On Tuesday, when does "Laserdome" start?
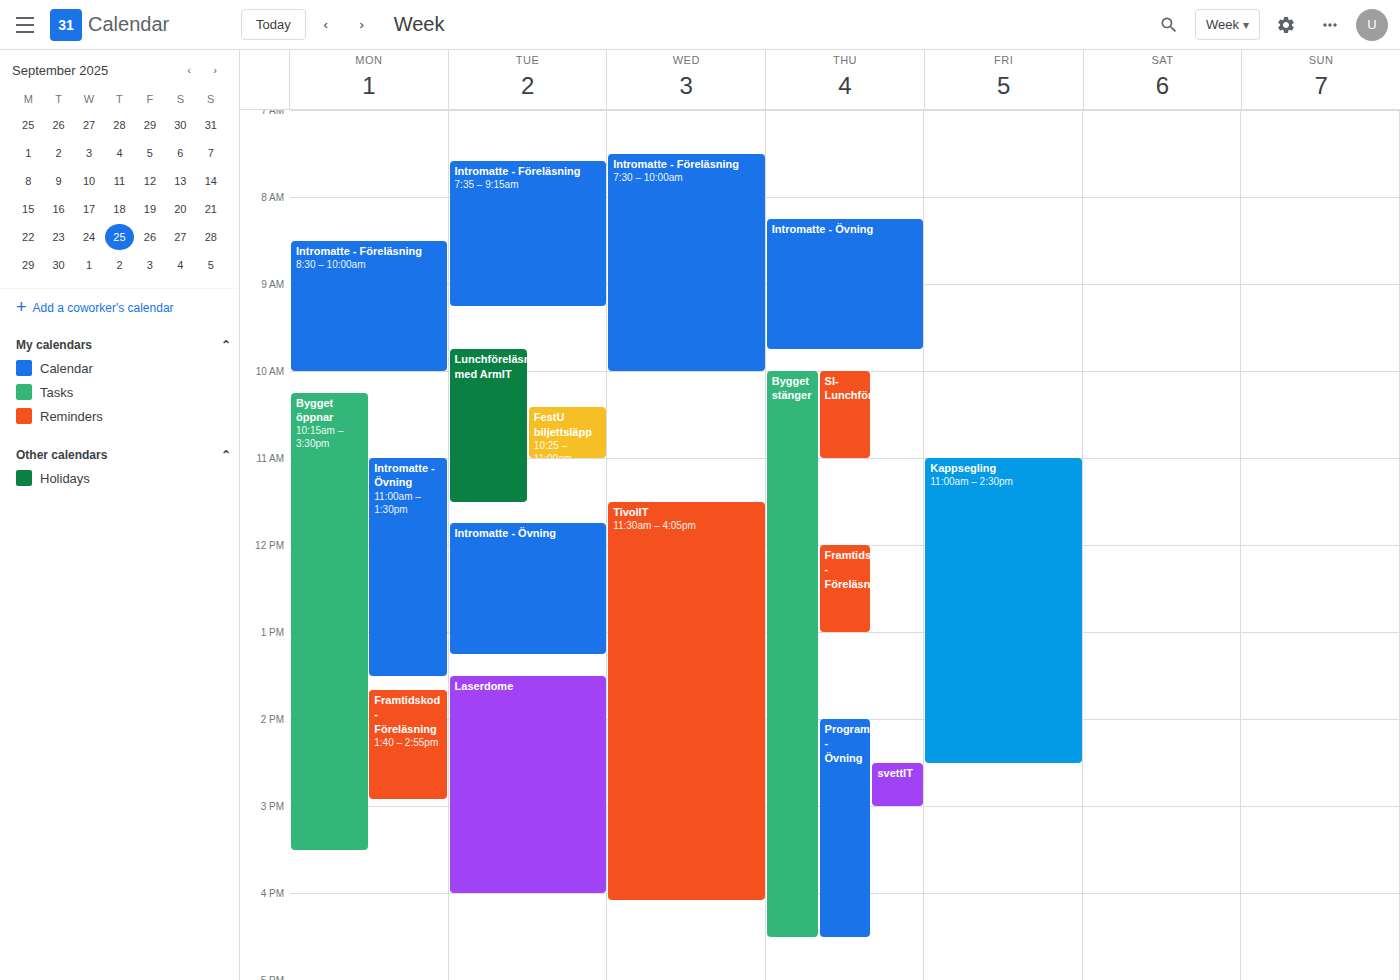
13:30